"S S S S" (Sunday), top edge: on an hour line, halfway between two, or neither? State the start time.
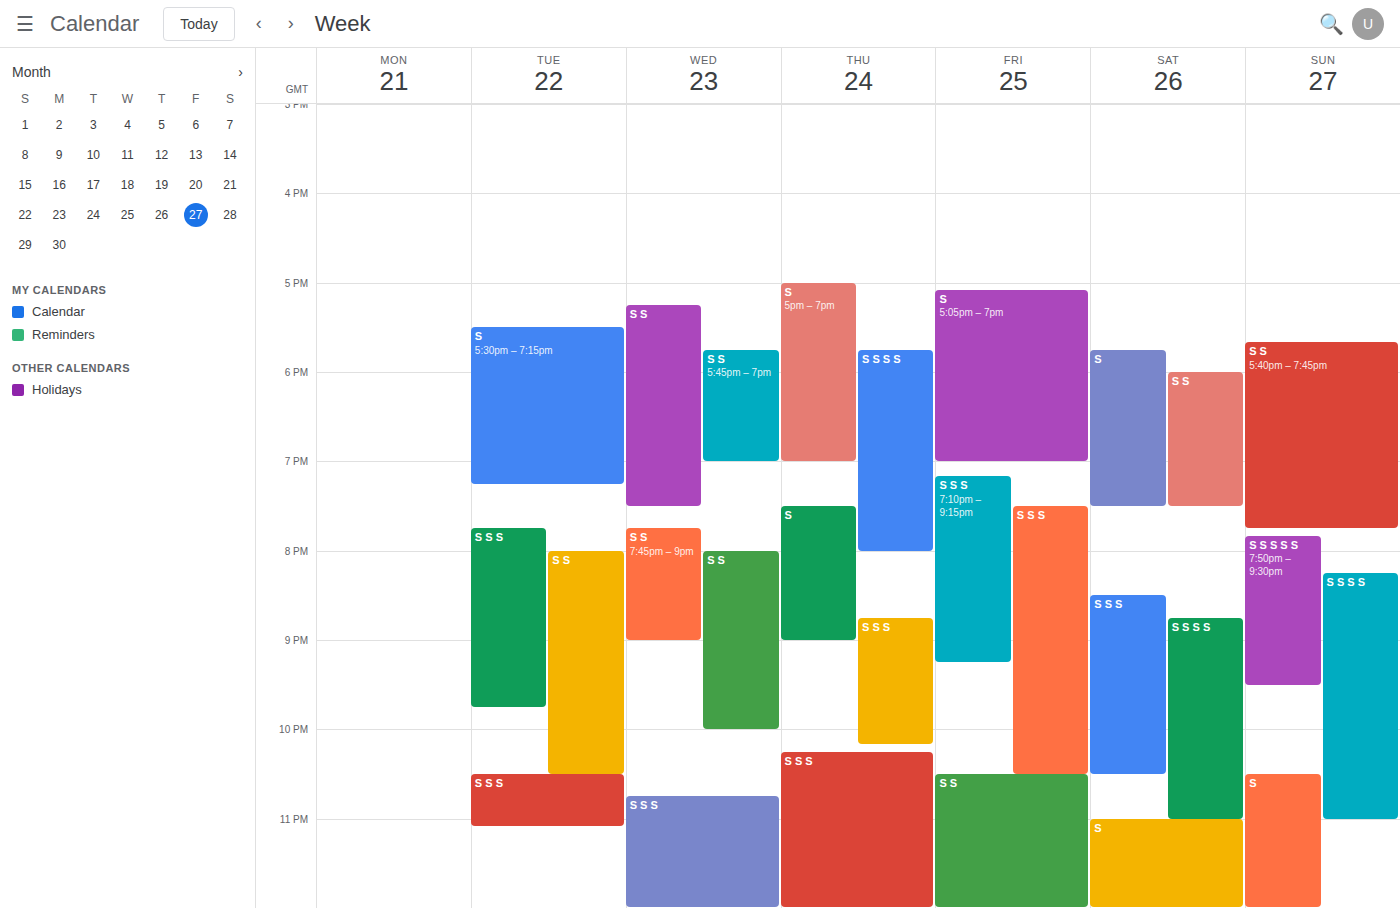
8:15 PM -- neither: a quarter of the way from the 8 PM line to the 9 PM line.